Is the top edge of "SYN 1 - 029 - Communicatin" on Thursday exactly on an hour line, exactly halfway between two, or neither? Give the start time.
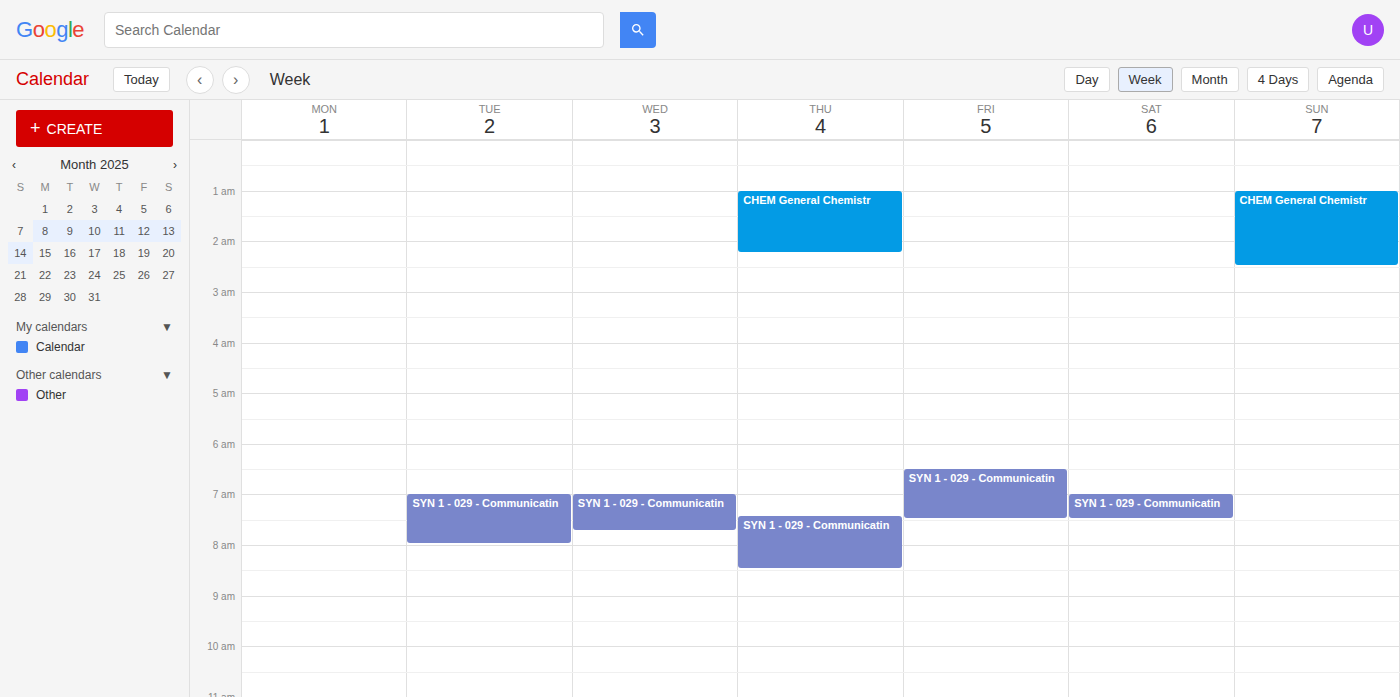
7:25 AM -- neither: 25 minutes below the 7 AM line and 35 minutes above the 8 AM line.